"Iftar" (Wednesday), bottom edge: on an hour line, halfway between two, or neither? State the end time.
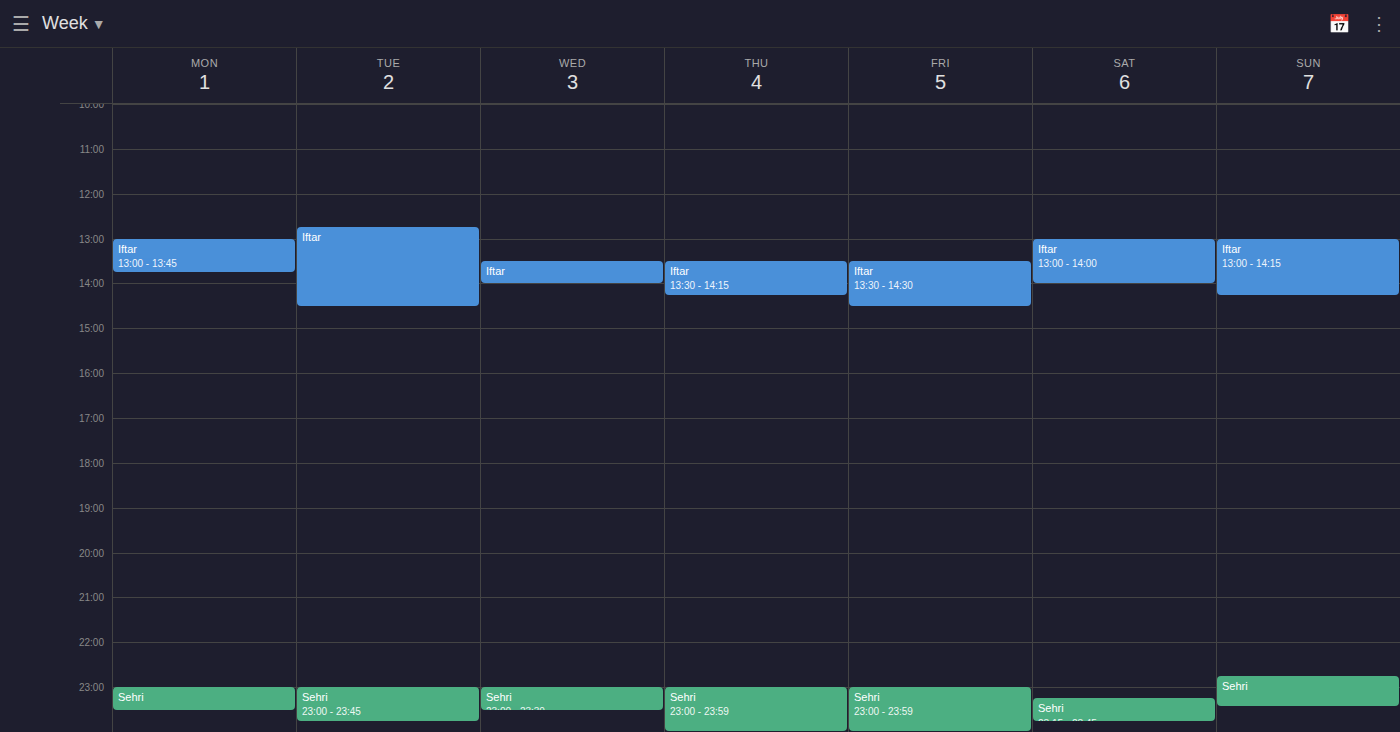
2:00 PM -- exactly on the 2 PM line.